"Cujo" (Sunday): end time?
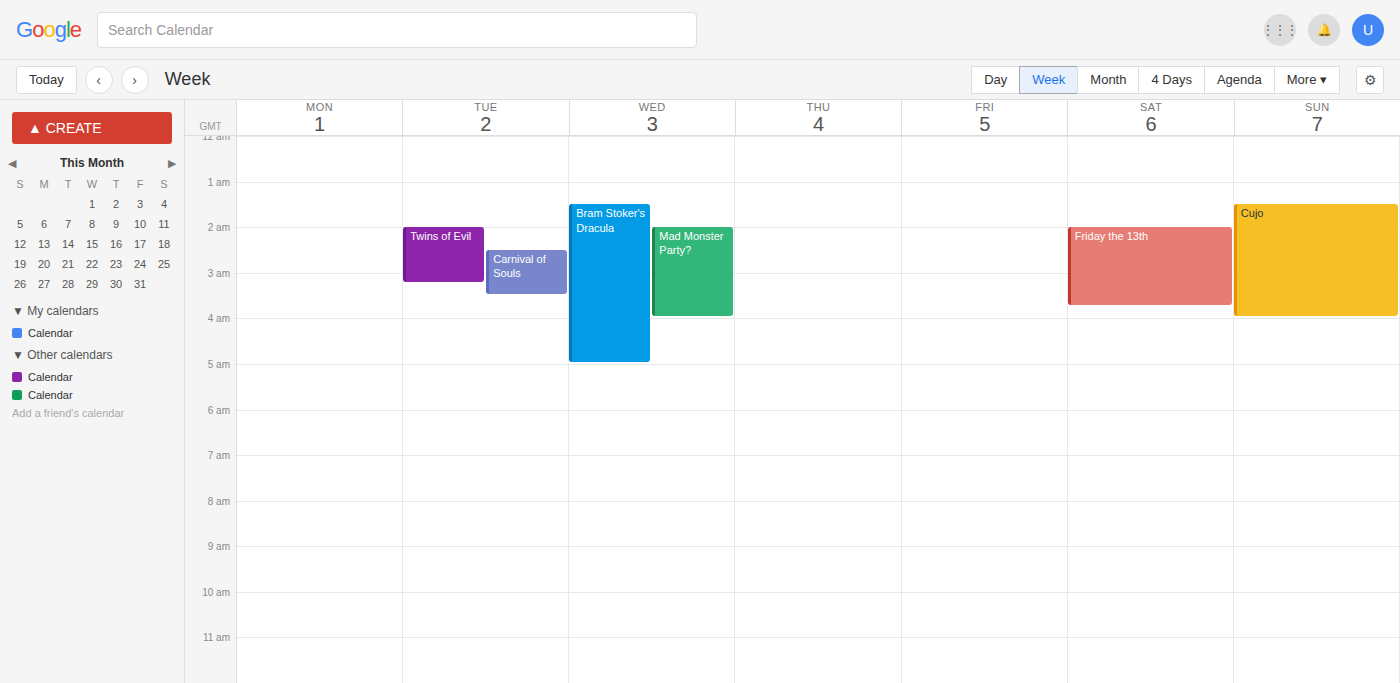
4:00 AM